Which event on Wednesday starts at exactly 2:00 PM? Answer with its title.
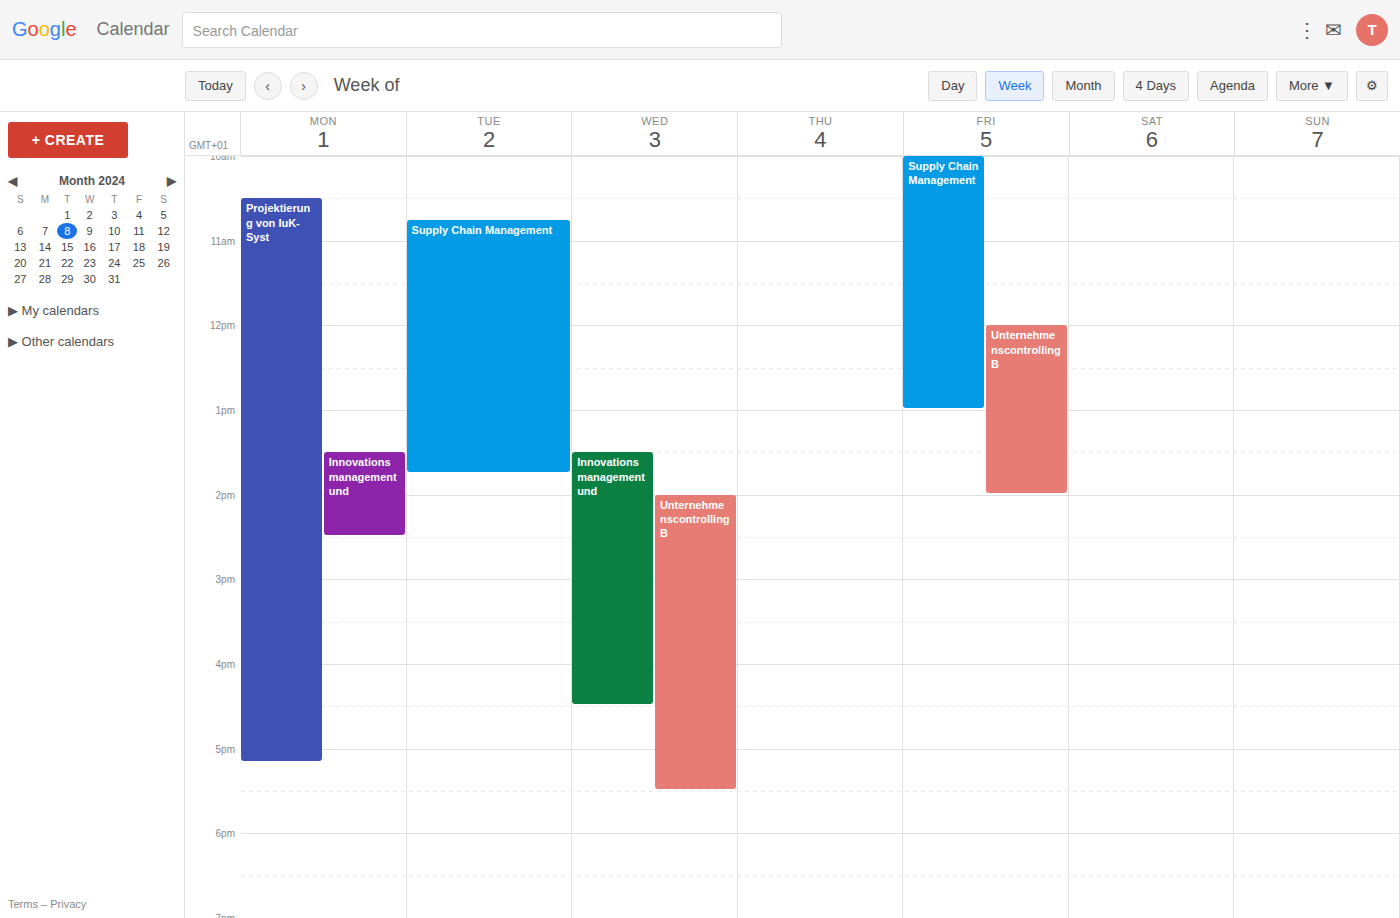
"Unternehmenscontrolling B"